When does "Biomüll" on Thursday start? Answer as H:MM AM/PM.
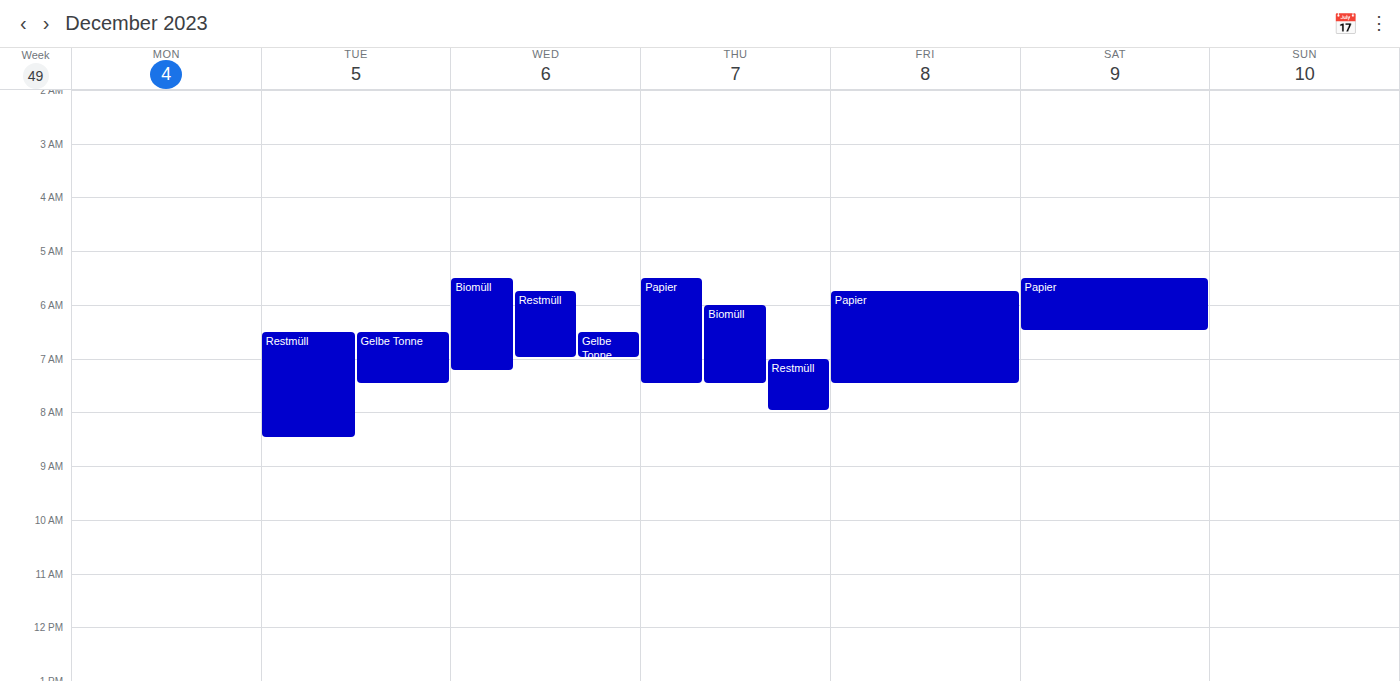
6:00 AM